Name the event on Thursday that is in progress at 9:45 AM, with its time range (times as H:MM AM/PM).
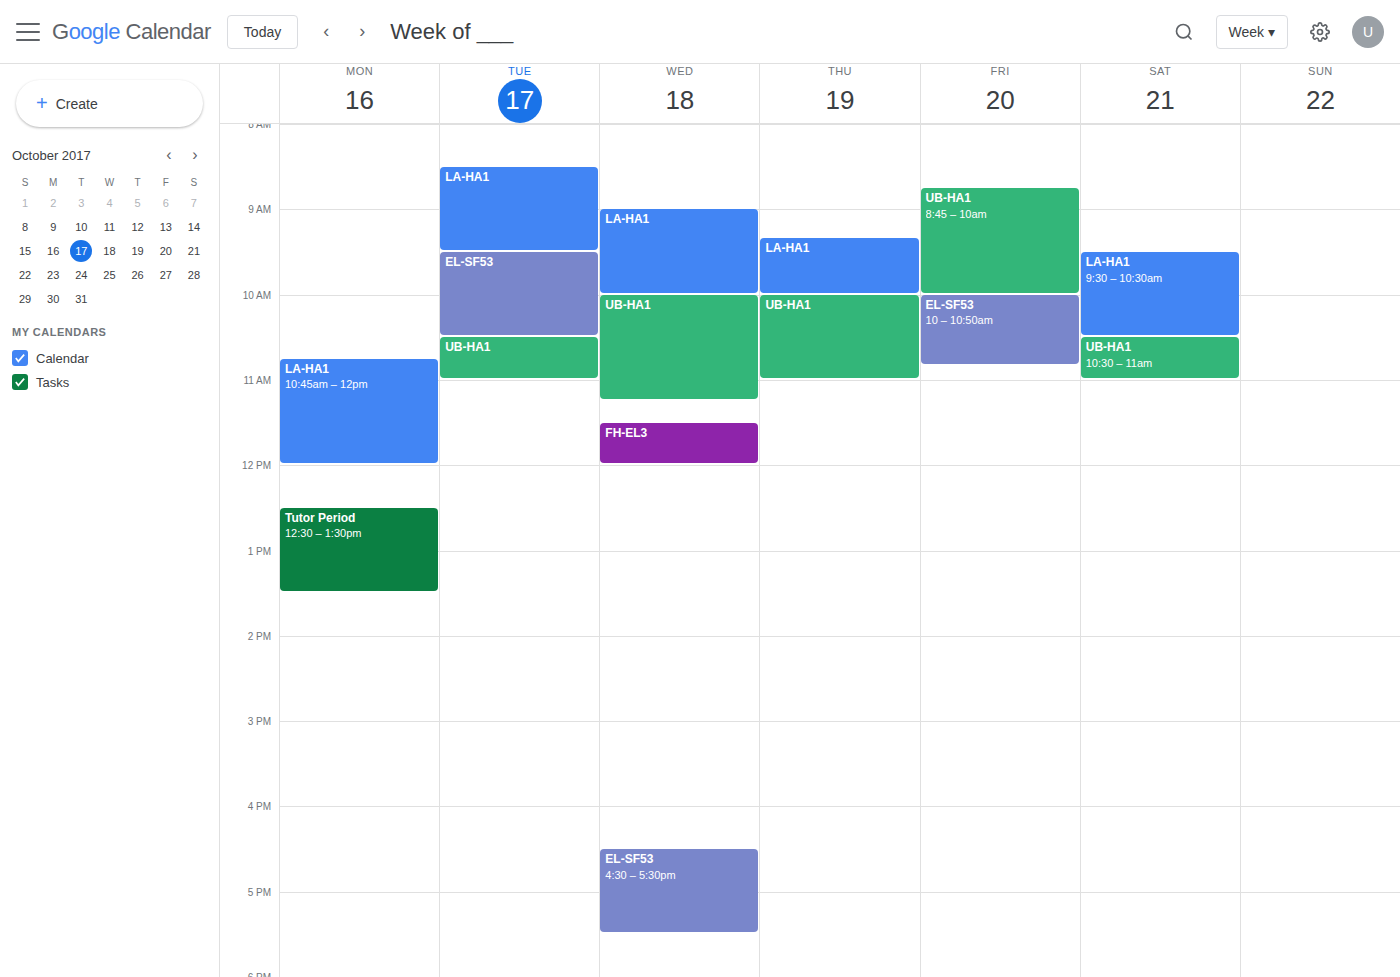
"LA-HA1", 9:20 AM to 10:00 AM